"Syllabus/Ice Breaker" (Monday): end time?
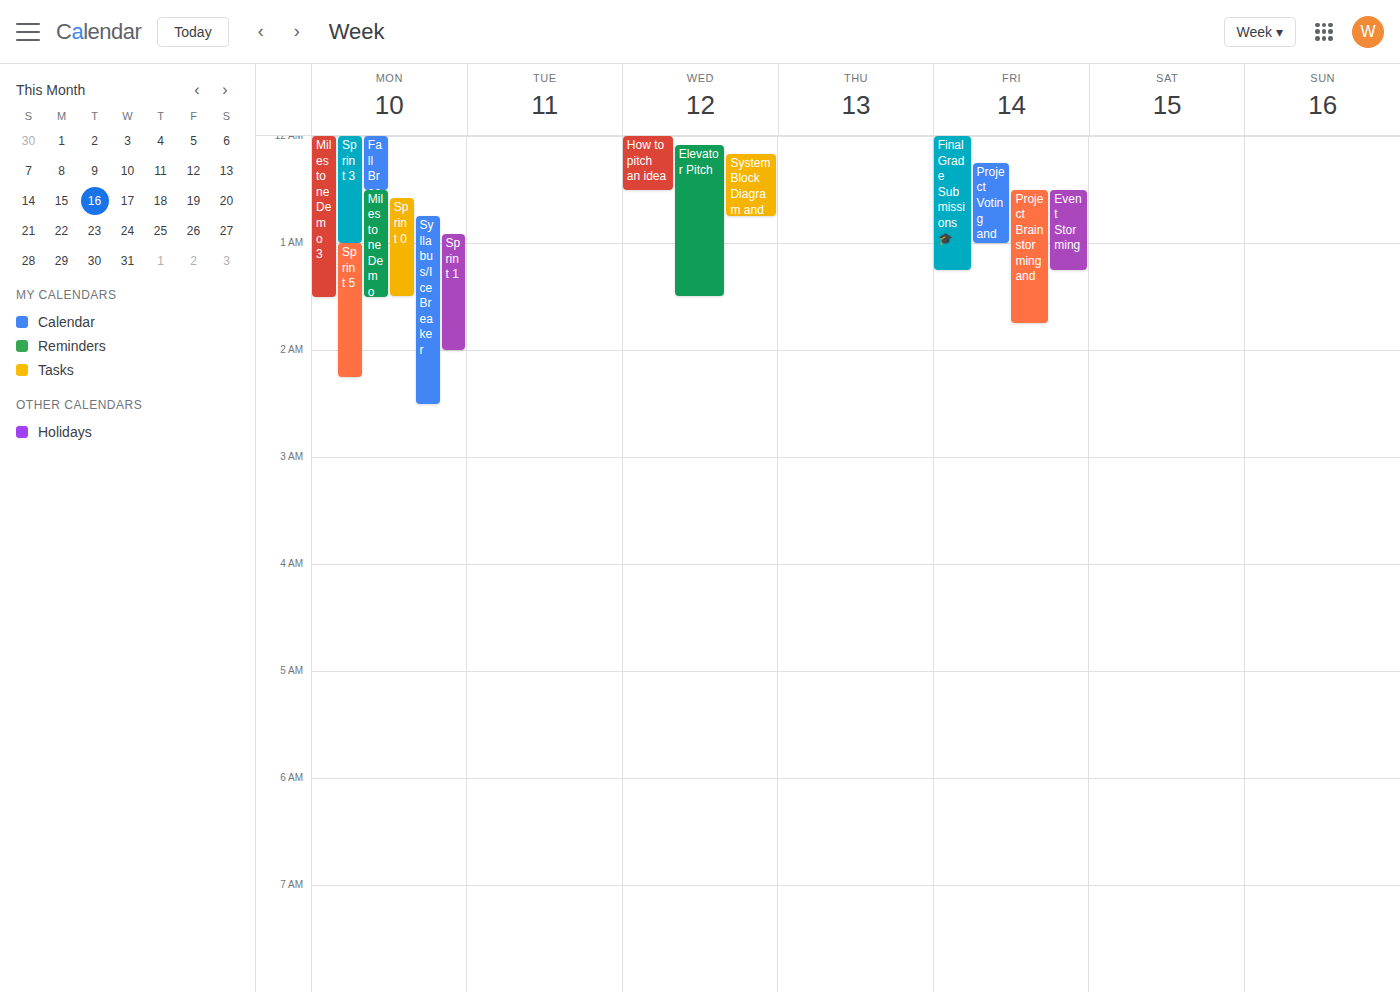
2:30 AM